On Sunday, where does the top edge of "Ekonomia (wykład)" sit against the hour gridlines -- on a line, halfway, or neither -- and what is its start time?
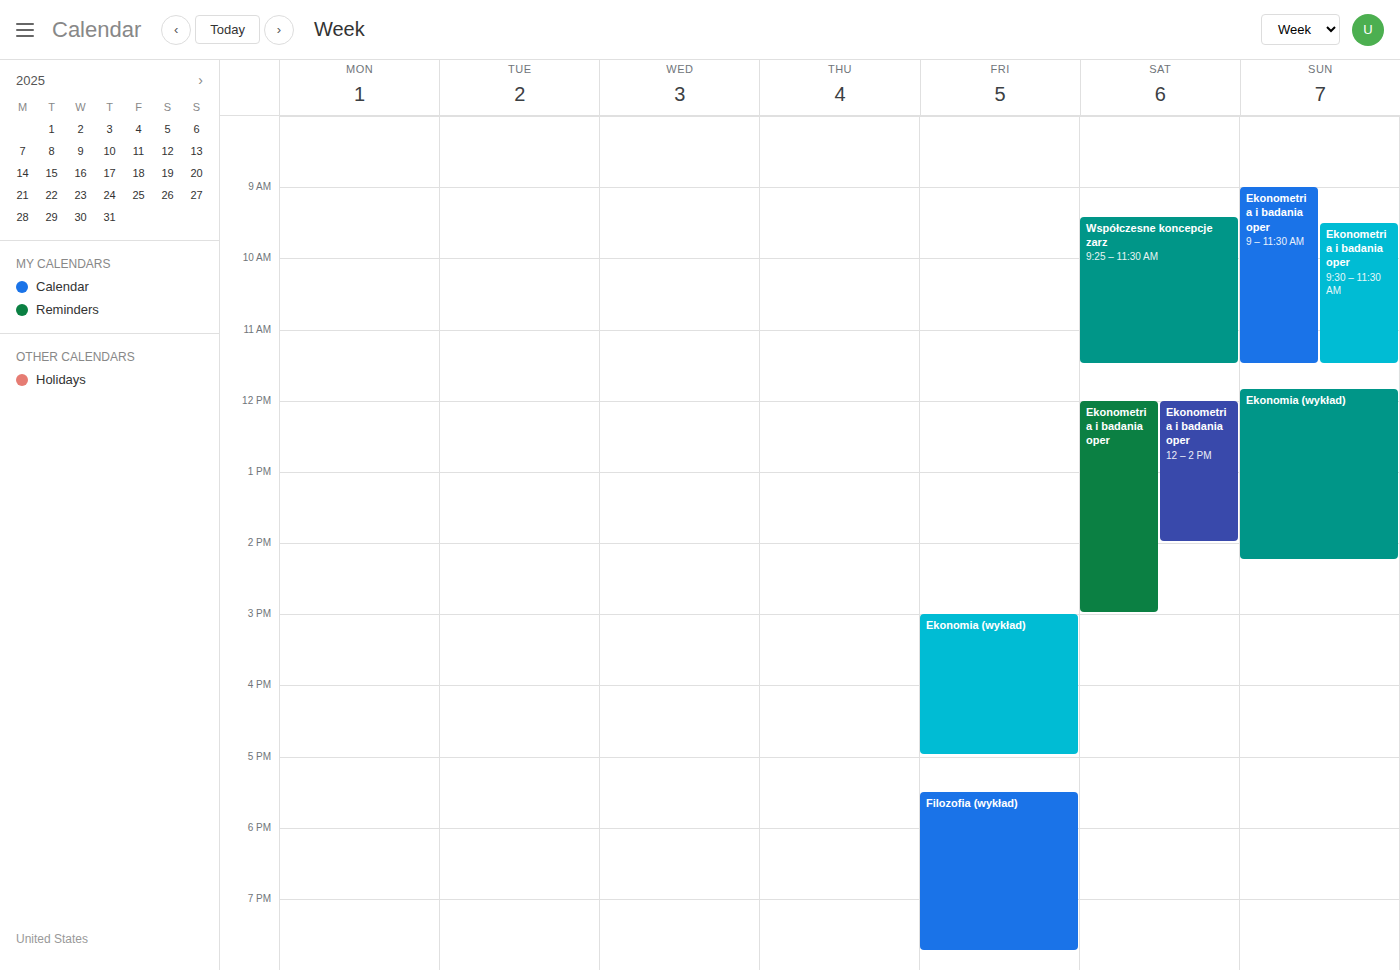
11:50 AM -- neither: 50 minutes below the 11 AM line and 10 minutes above the 12 PM line.